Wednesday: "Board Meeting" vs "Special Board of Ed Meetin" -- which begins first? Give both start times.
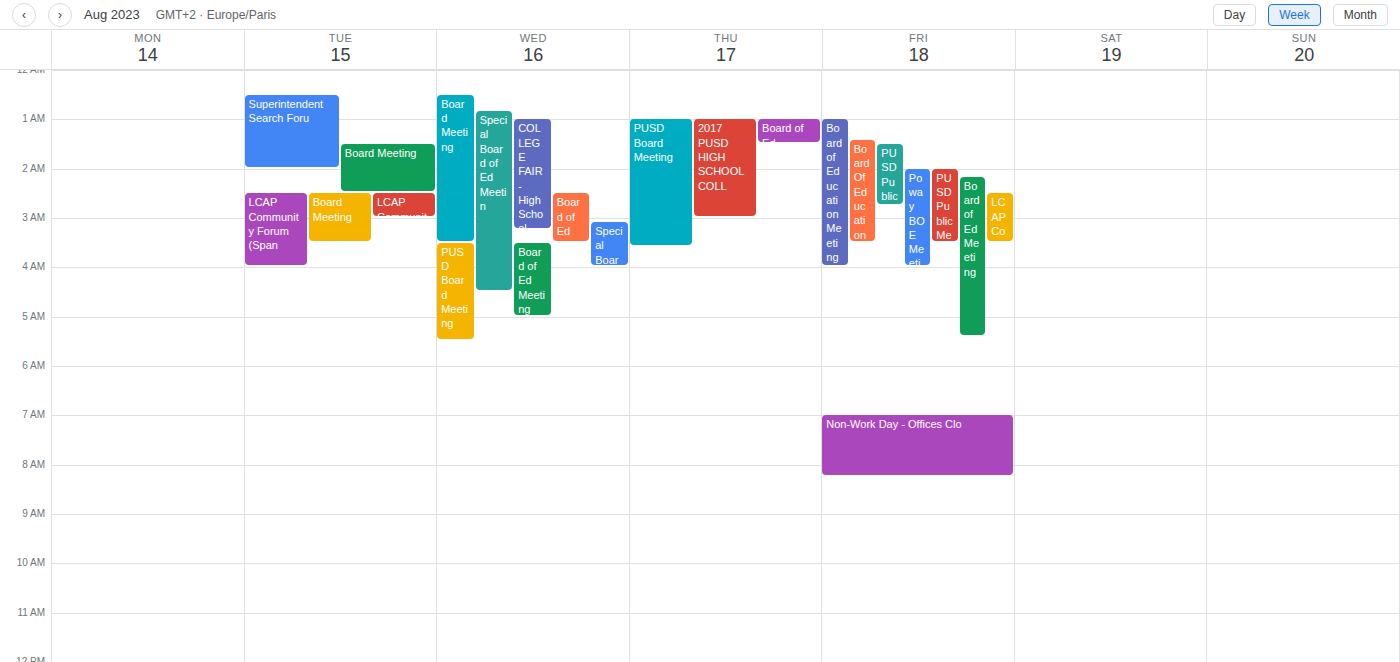
"Board Meeting" 12:30 AM; "Special Board of Ed Meetin" 12:50 AM.